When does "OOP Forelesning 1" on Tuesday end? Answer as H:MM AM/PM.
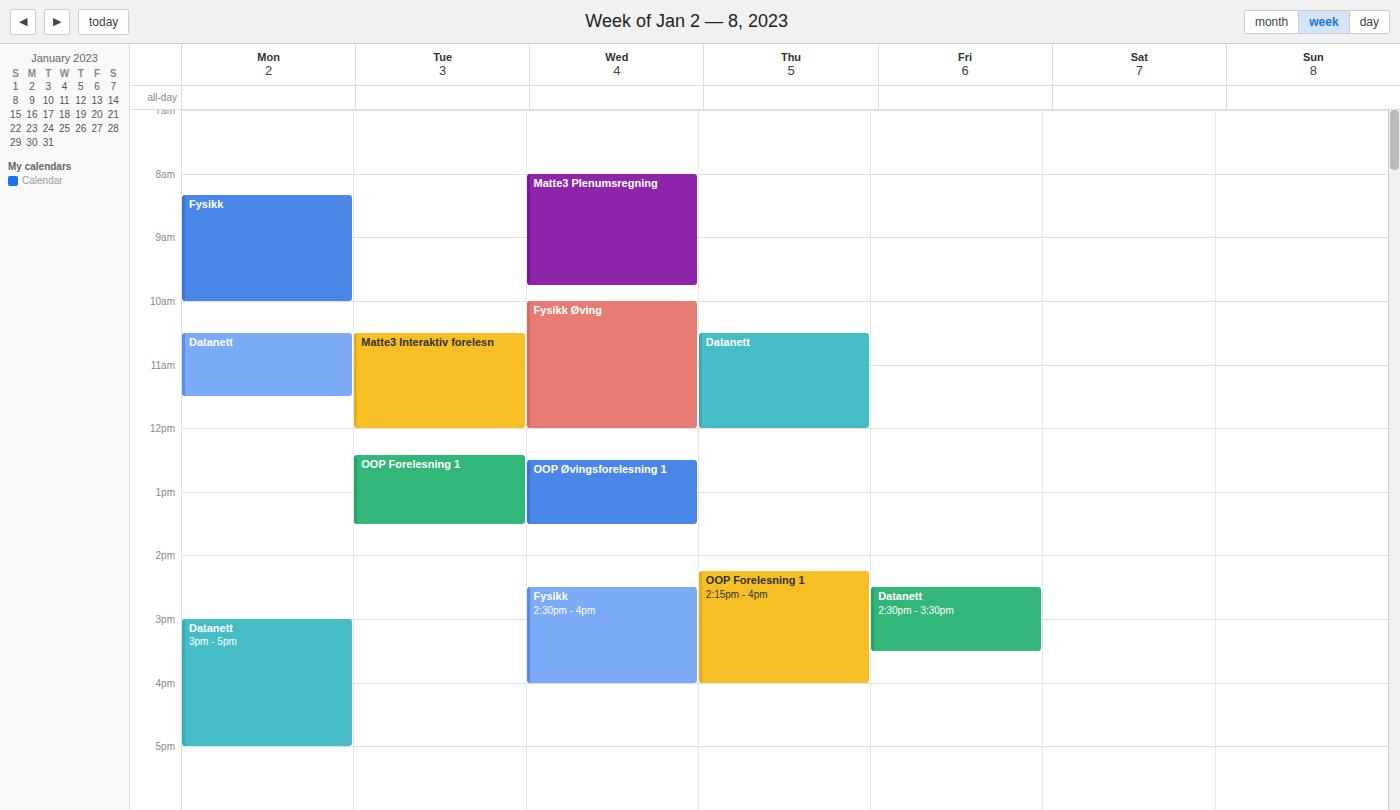
1:30 PM